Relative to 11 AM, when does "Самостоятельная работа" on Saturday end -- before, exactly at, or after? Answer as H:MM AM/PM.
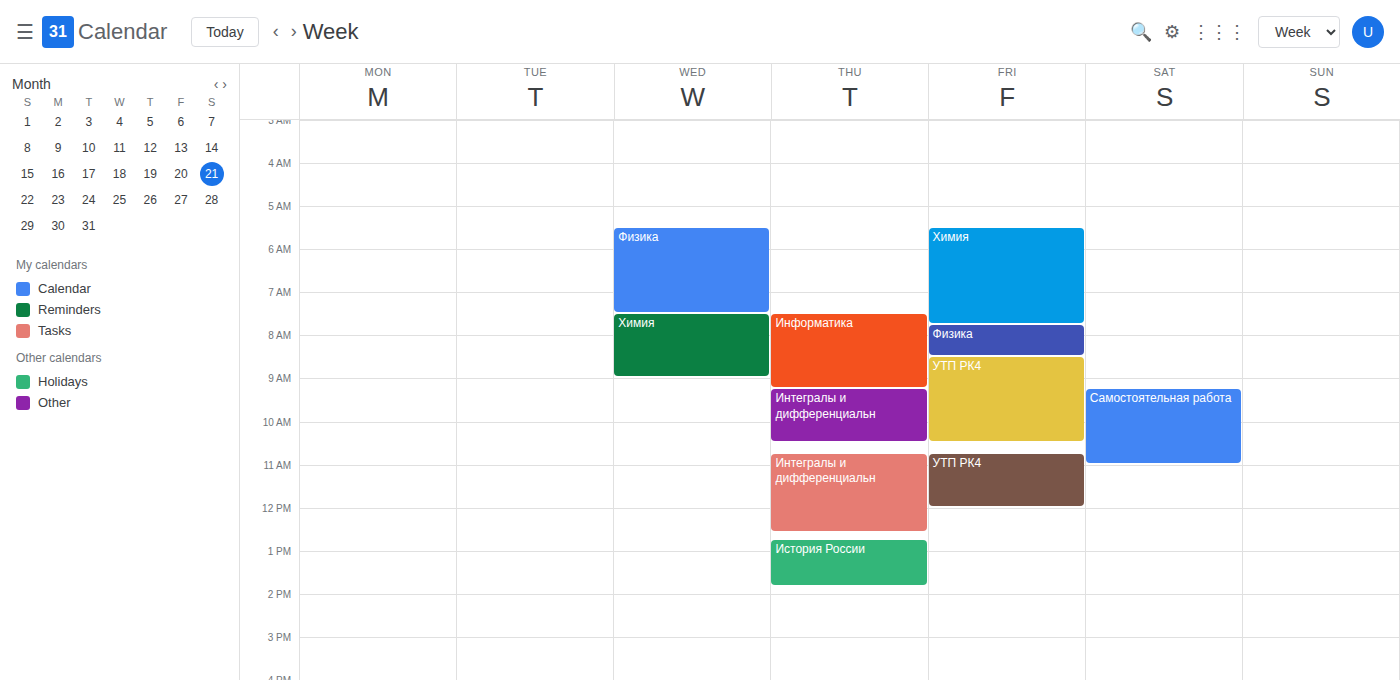
11:00 AM -- exactly at 11 AM, on the 11 AM line.